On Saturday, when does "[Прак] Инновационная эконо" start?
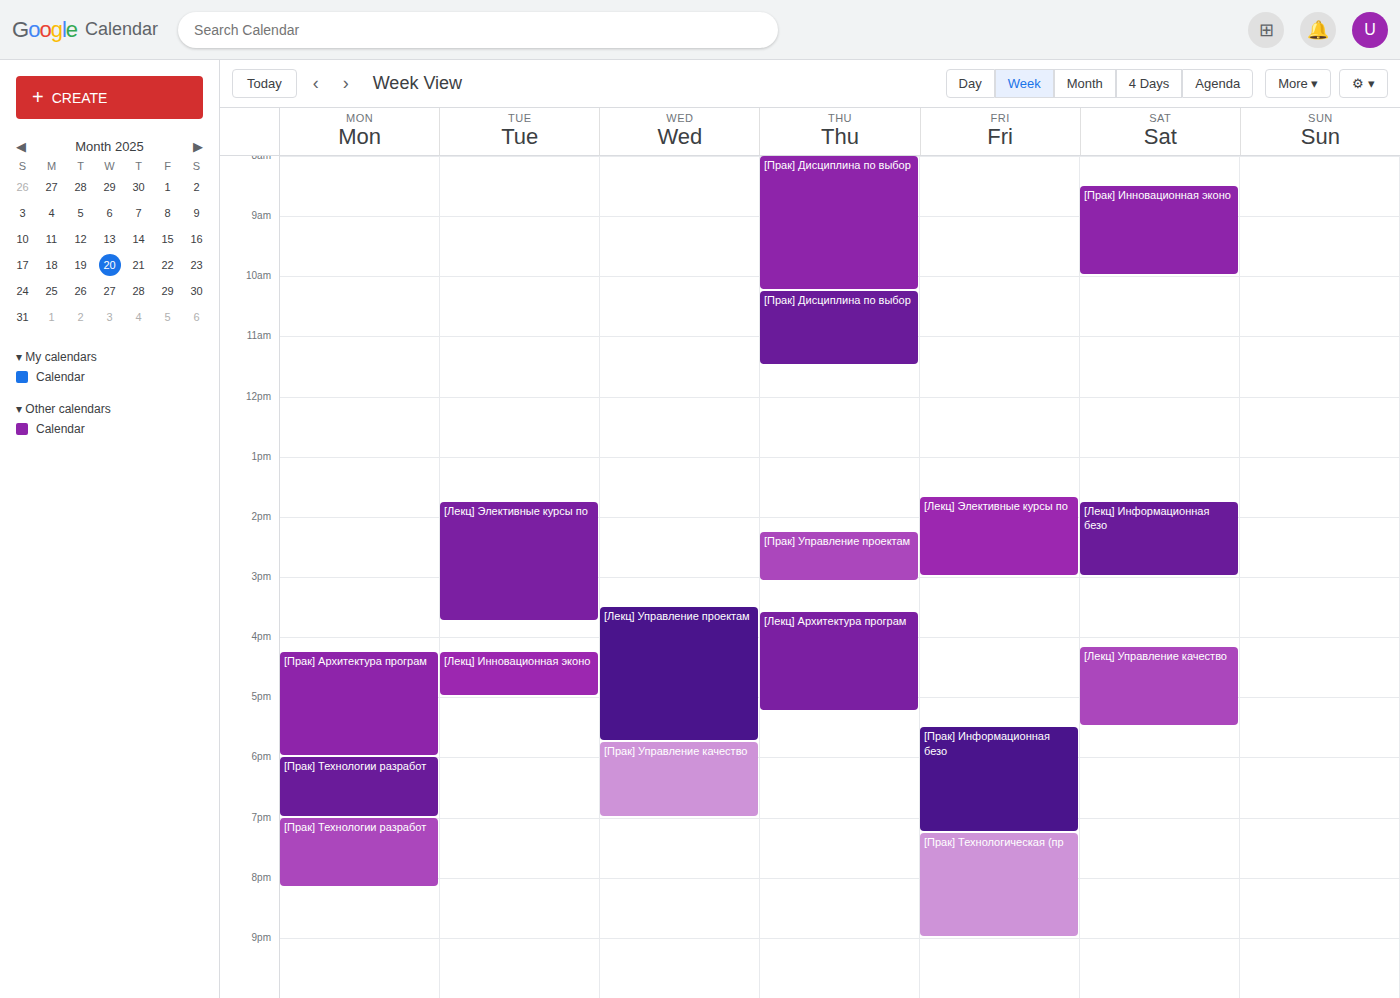
8:30 AM